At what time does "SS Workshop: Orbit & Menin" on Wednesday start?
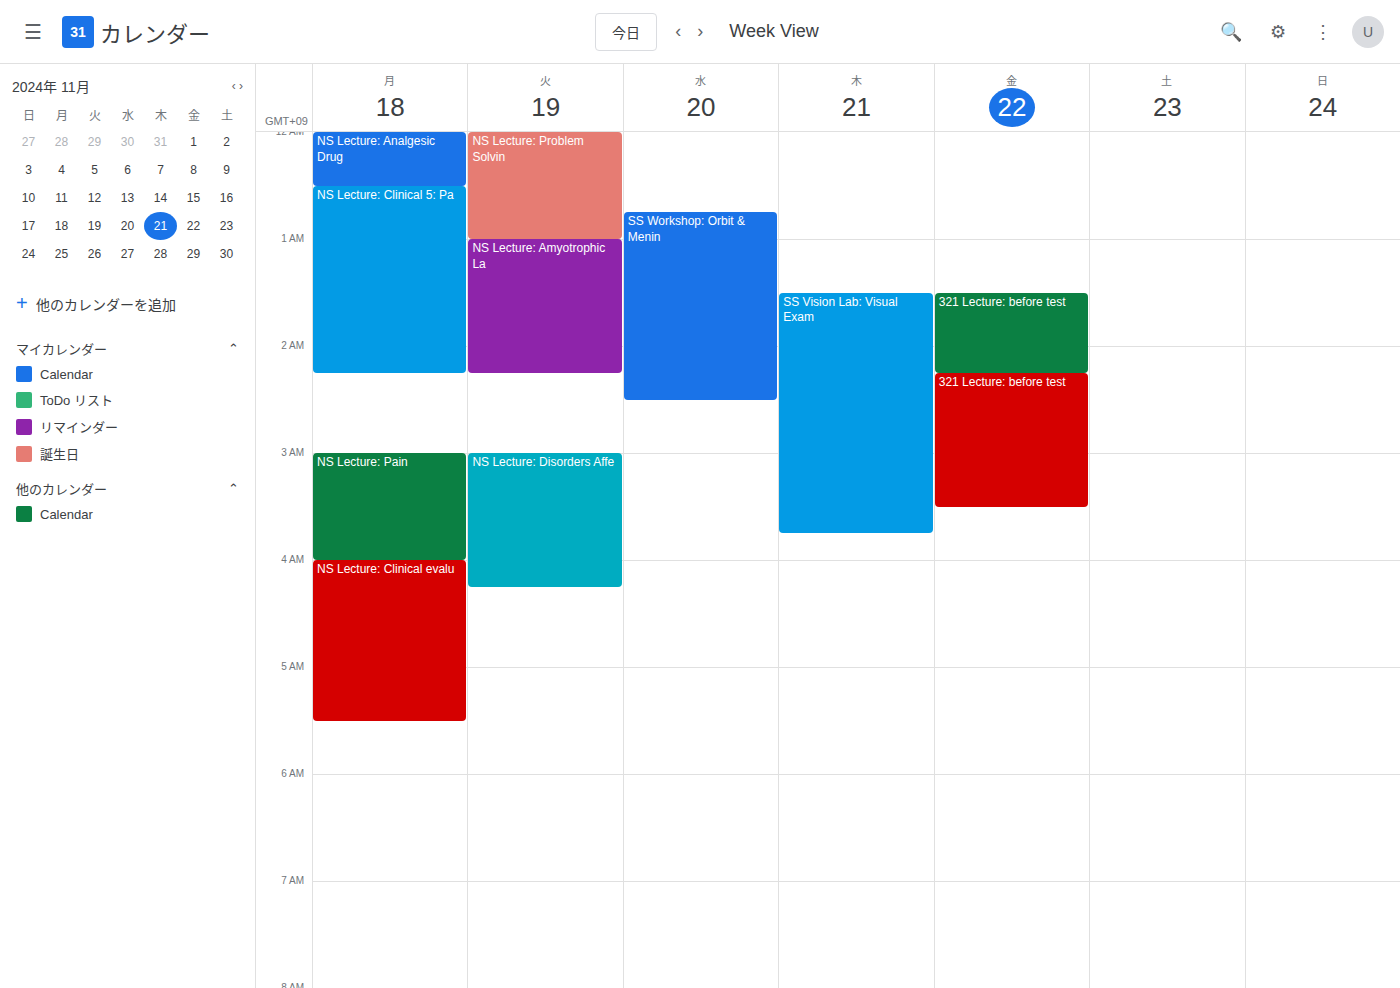
12:45 AM